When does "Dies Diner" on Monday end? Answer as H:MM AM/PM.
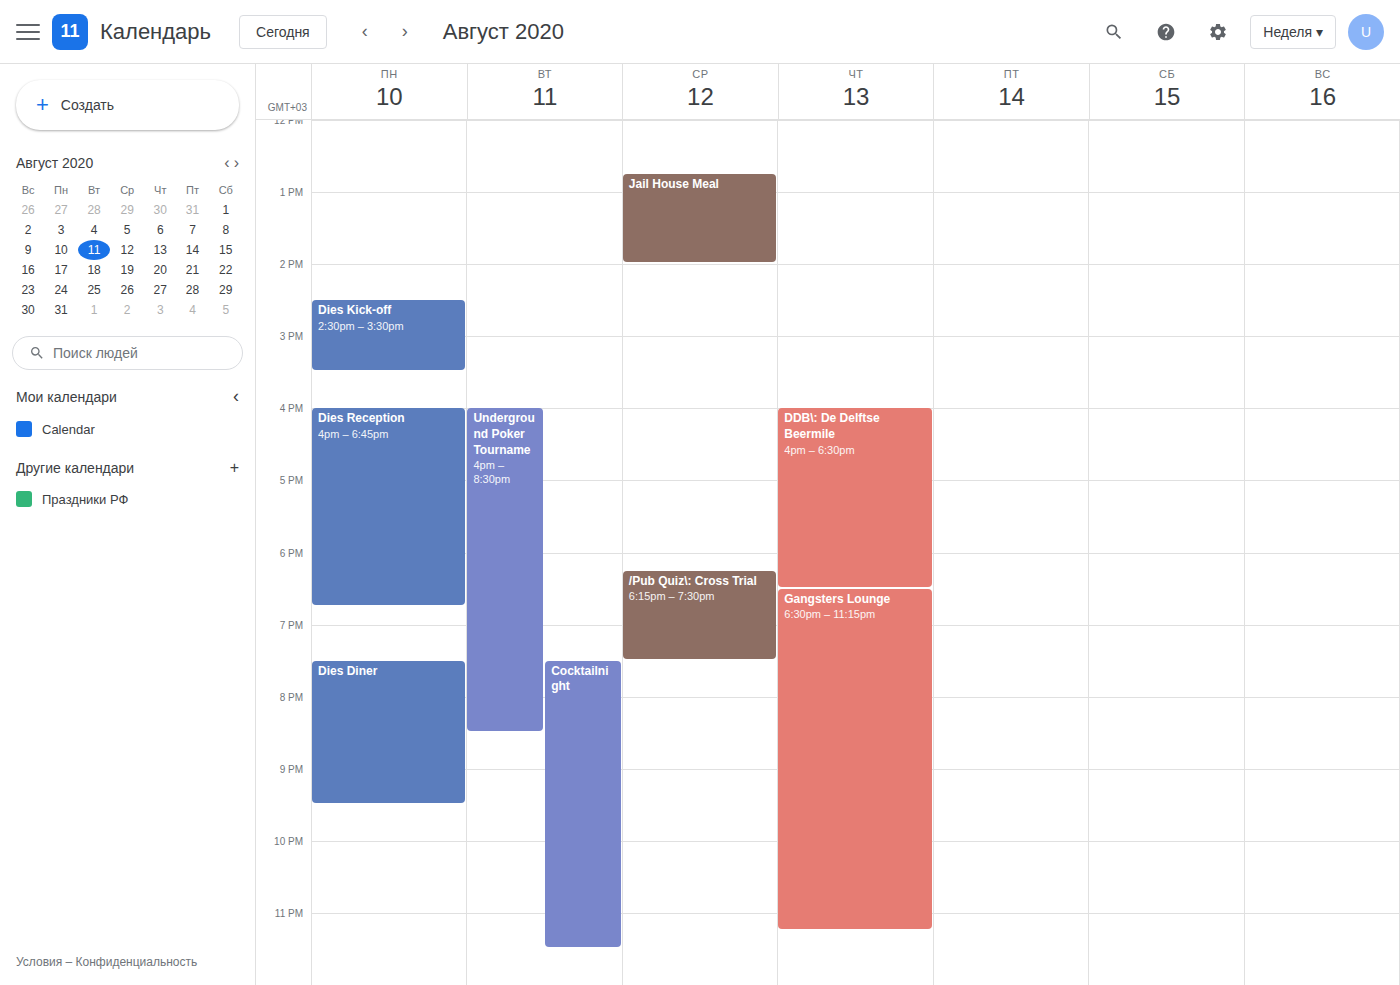
9:30 PM